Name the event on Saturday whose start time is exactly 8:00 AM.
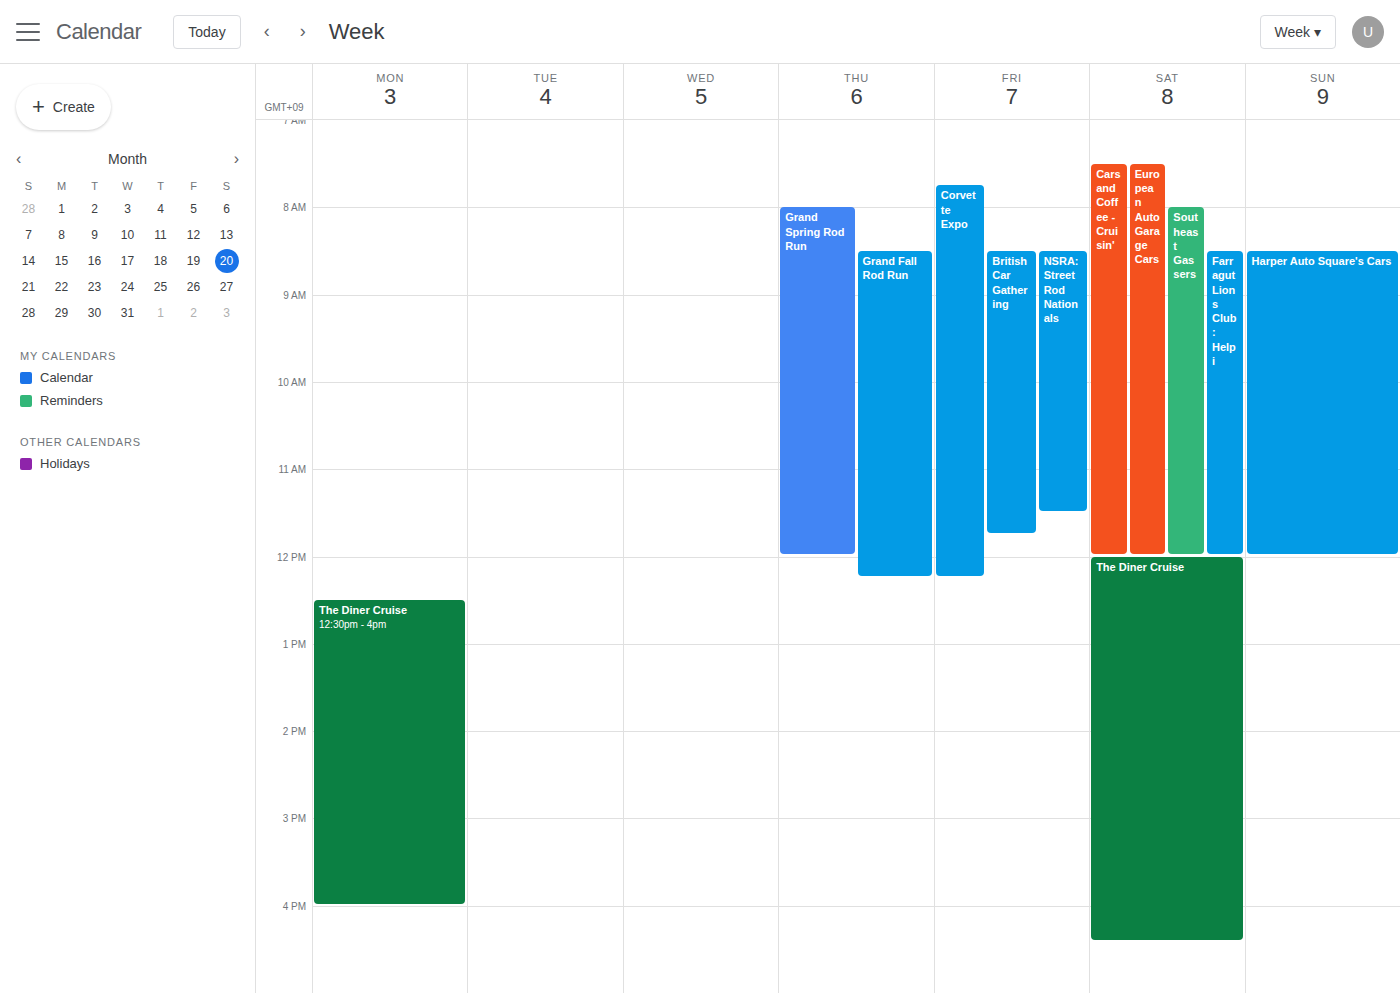
"Southeast Gassers"